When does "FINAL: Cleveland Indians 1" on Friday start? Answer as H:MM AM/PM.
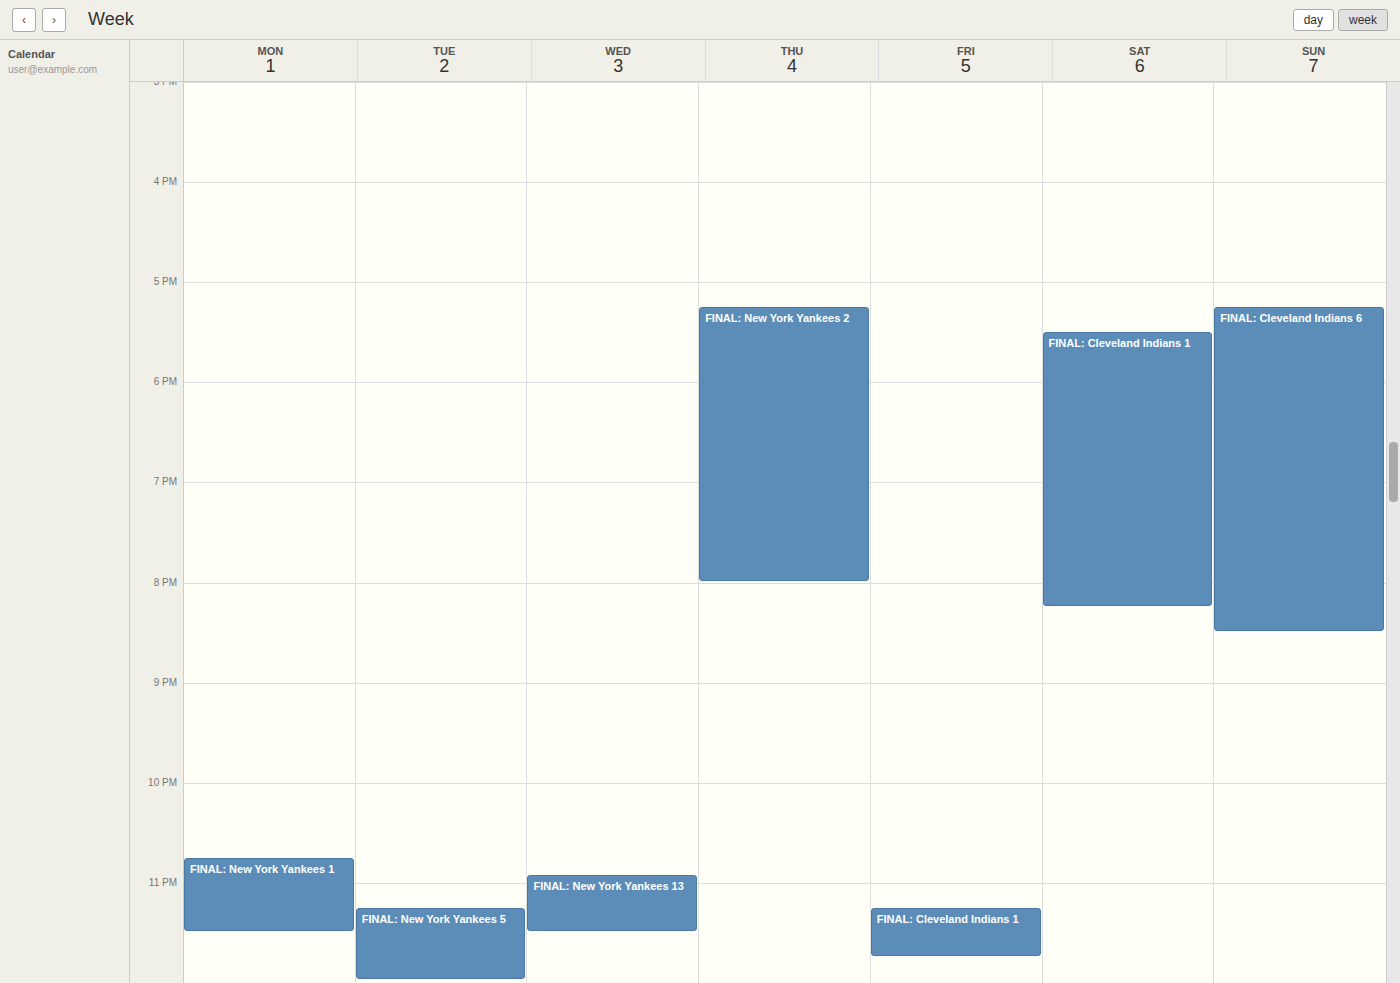
11:15 PM